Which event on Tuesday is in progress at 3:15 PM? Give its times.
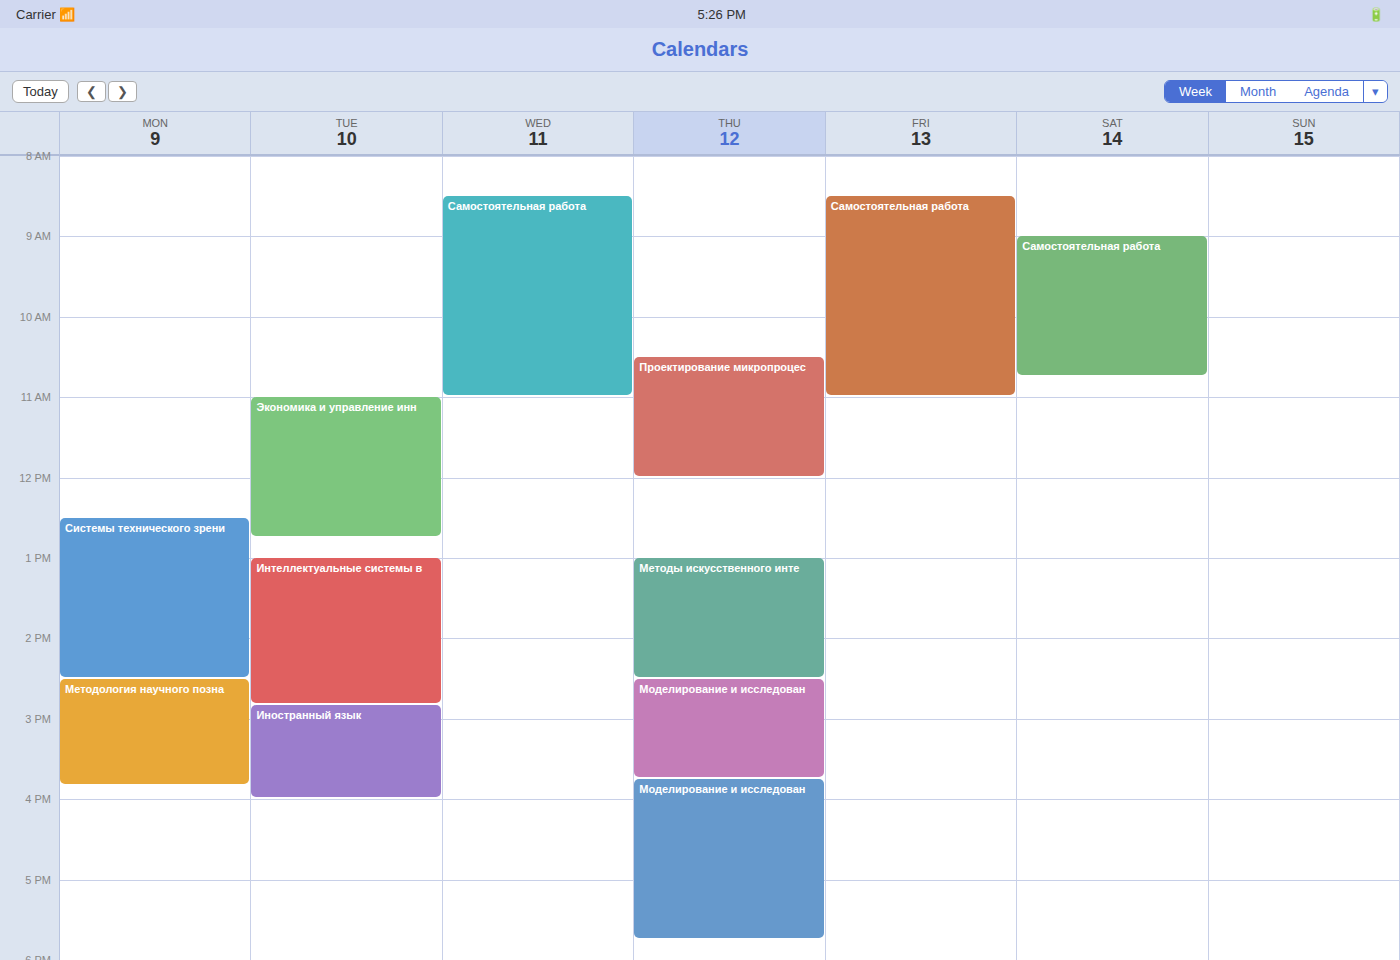
"Иностранный язык", 2:50 PM to 4:00 PM